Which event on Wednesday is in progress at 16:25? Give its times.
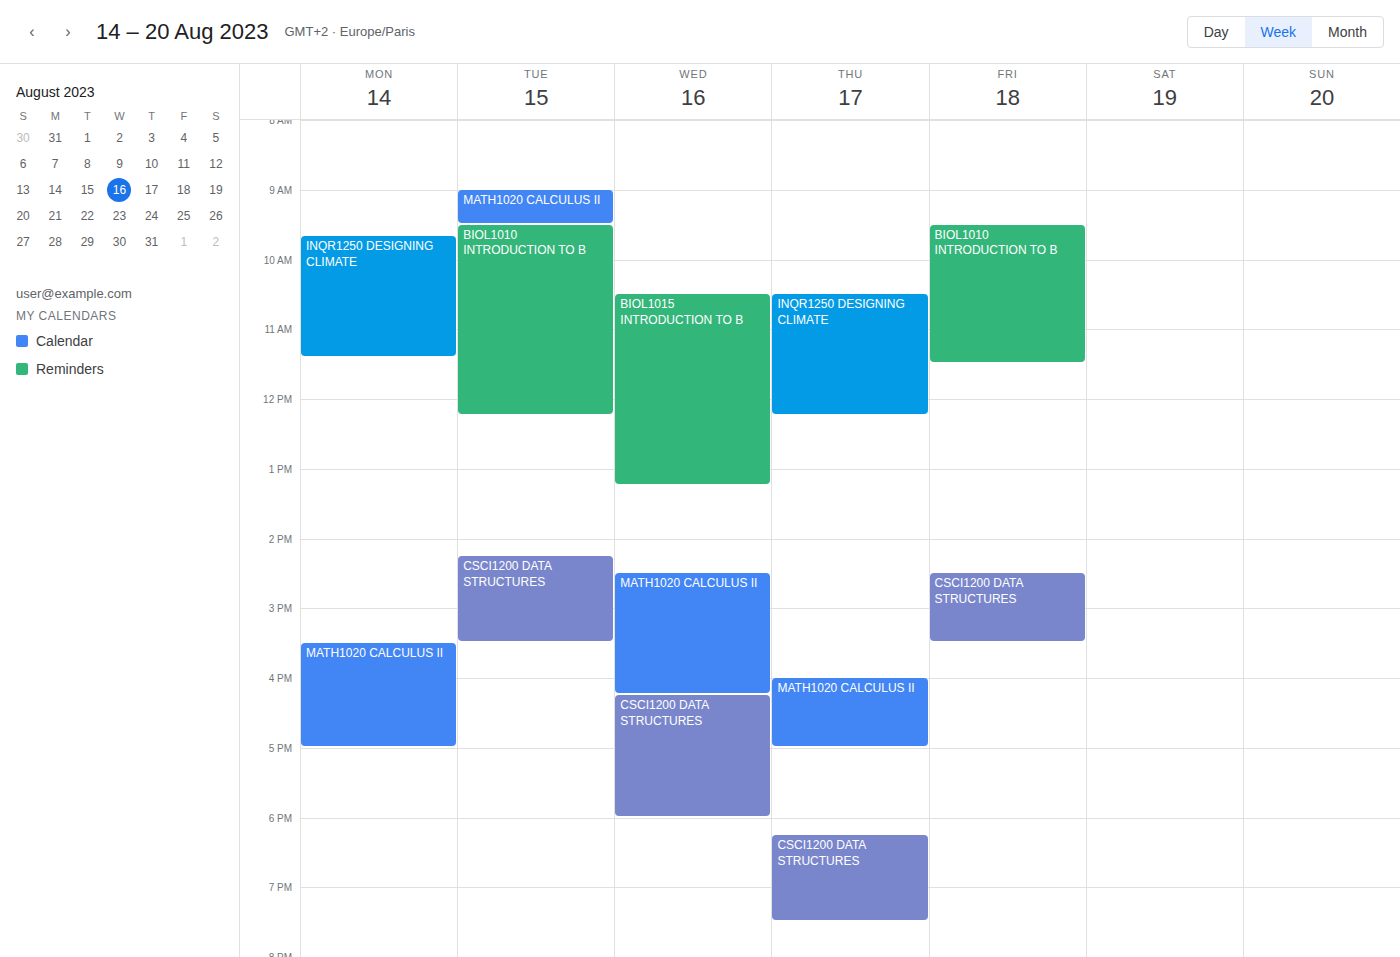
"CSCI1200 DATA STRUCTURES", 16:15 to 18:00